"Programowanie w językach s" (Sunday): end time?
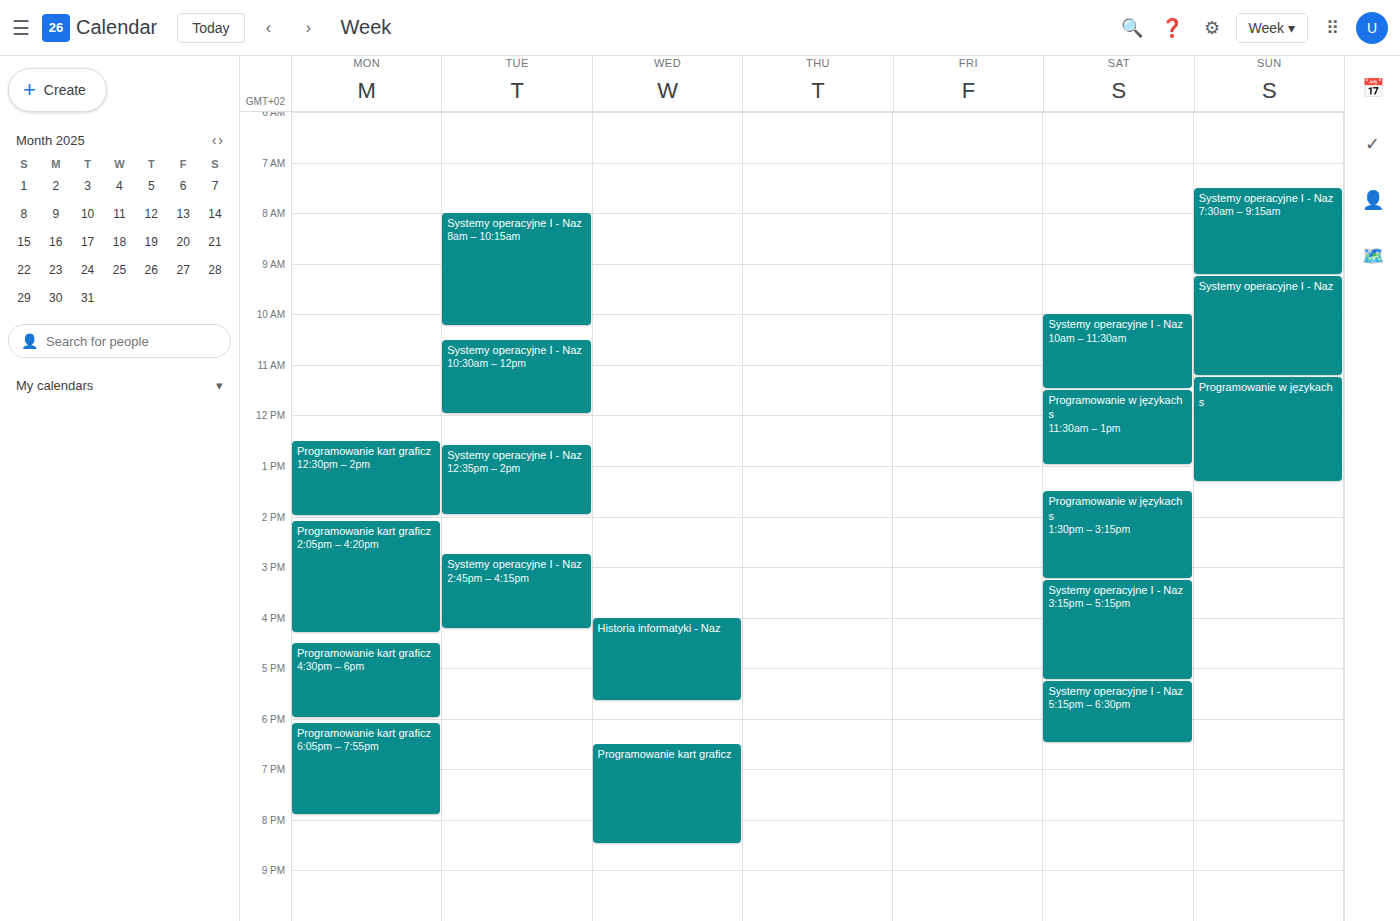
1:20 PM